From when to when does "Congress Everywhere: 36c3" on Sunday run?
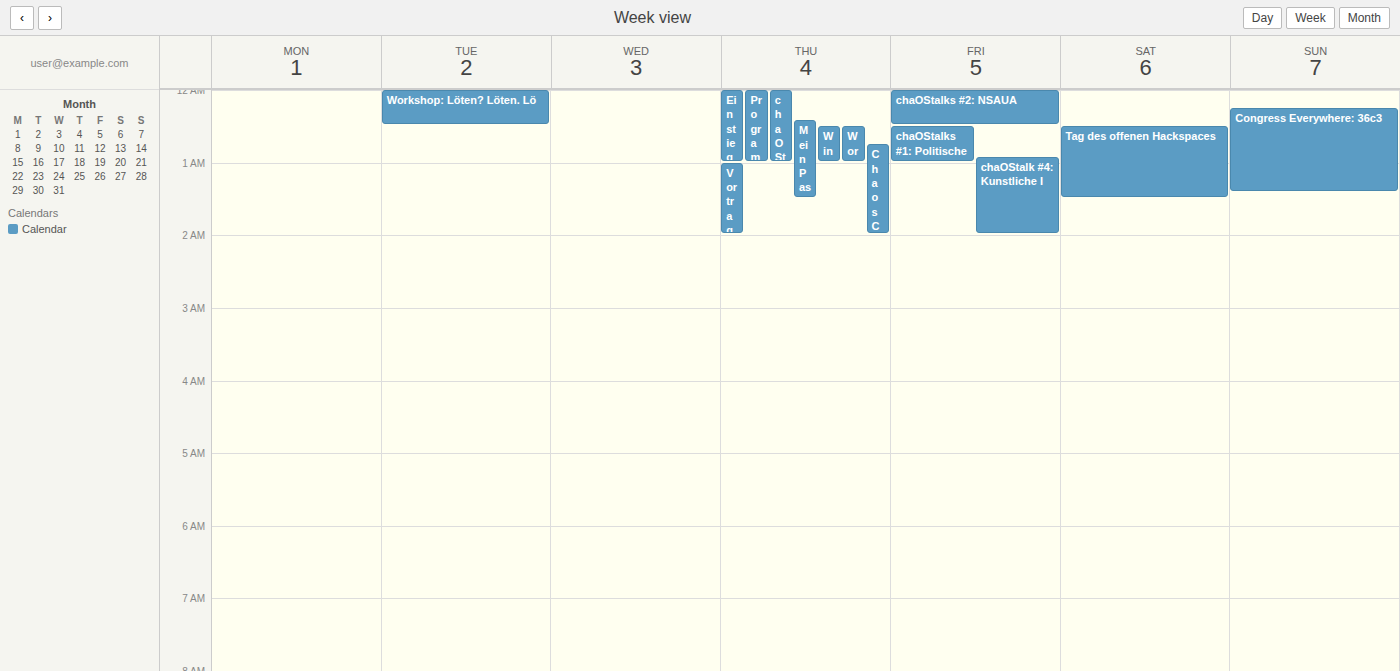
12:15 AM to 1:25 AM